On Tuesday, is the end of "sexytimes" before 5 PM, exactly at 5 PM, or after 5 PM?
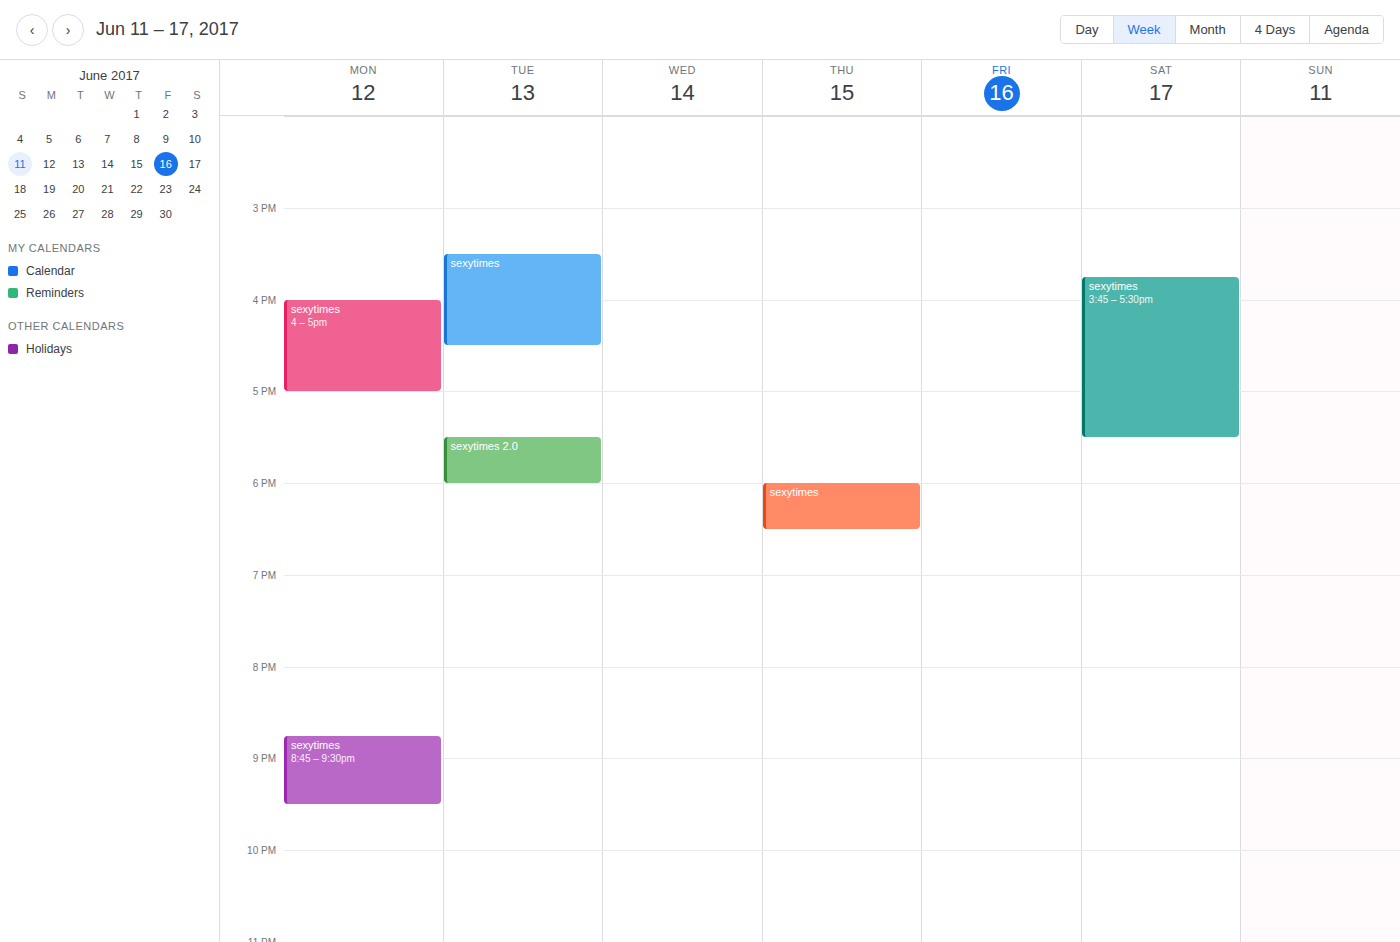
4:30 PM -- before 5 PM, 30 minutes above the 5 PM line.